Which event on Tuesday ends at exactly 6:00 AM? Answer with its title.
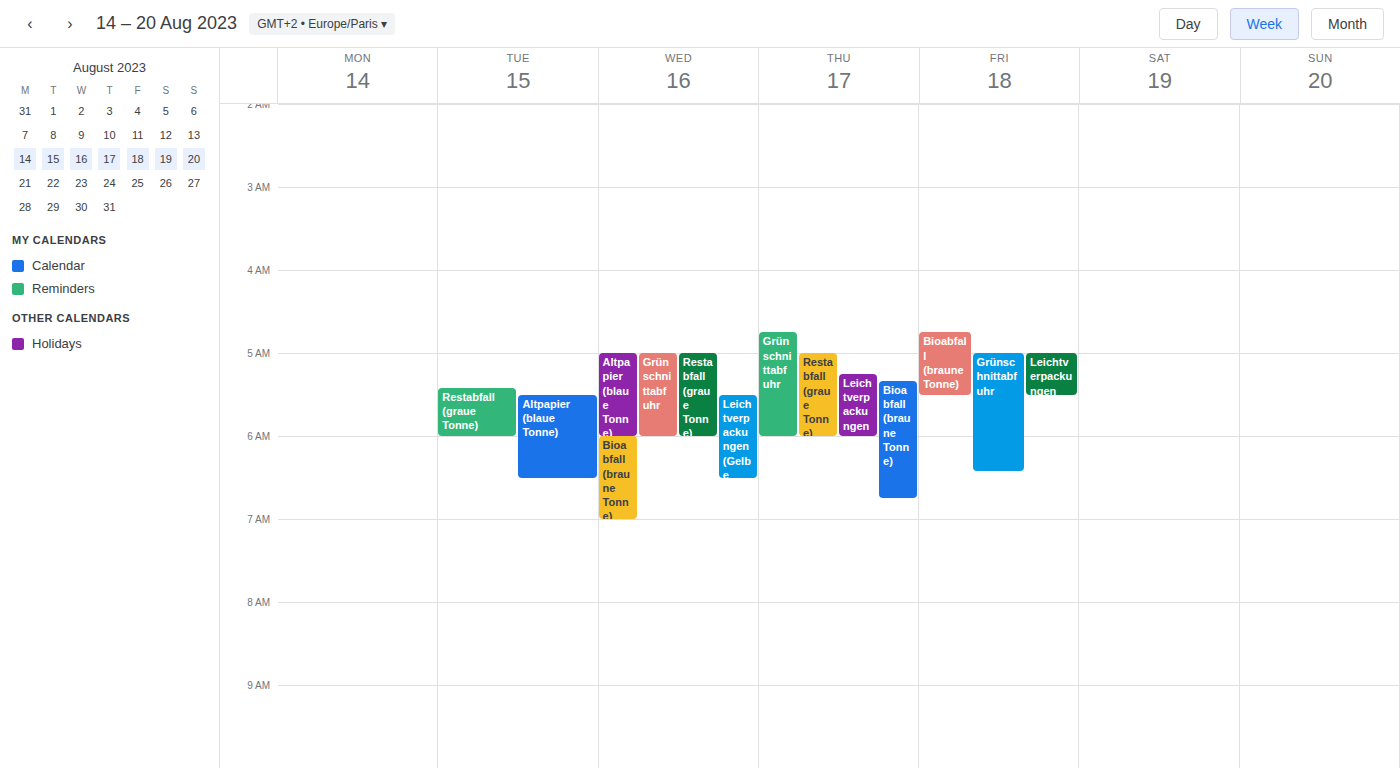
"Restabfall (graue Tonne)"